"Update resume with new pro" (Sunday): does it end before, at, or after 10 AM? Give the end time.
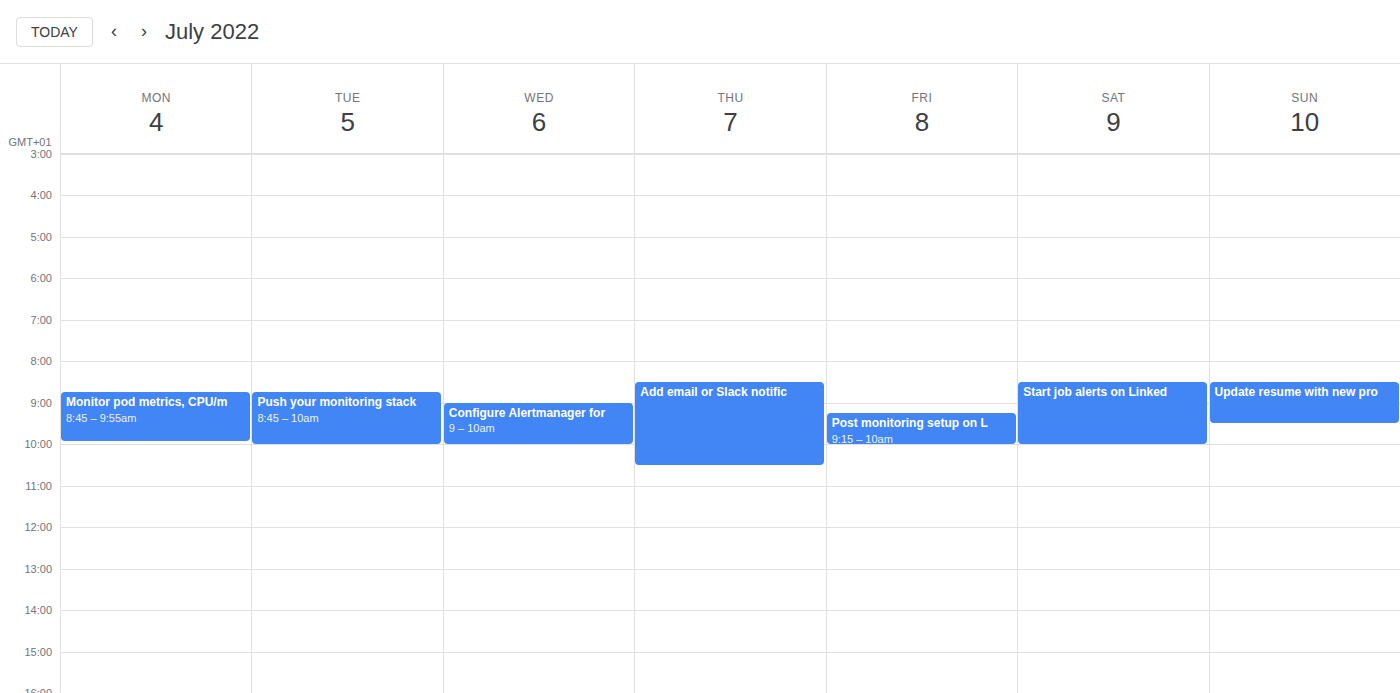
9:30 AM -- before 10 AM, 30 minutes above the 10 AM line.